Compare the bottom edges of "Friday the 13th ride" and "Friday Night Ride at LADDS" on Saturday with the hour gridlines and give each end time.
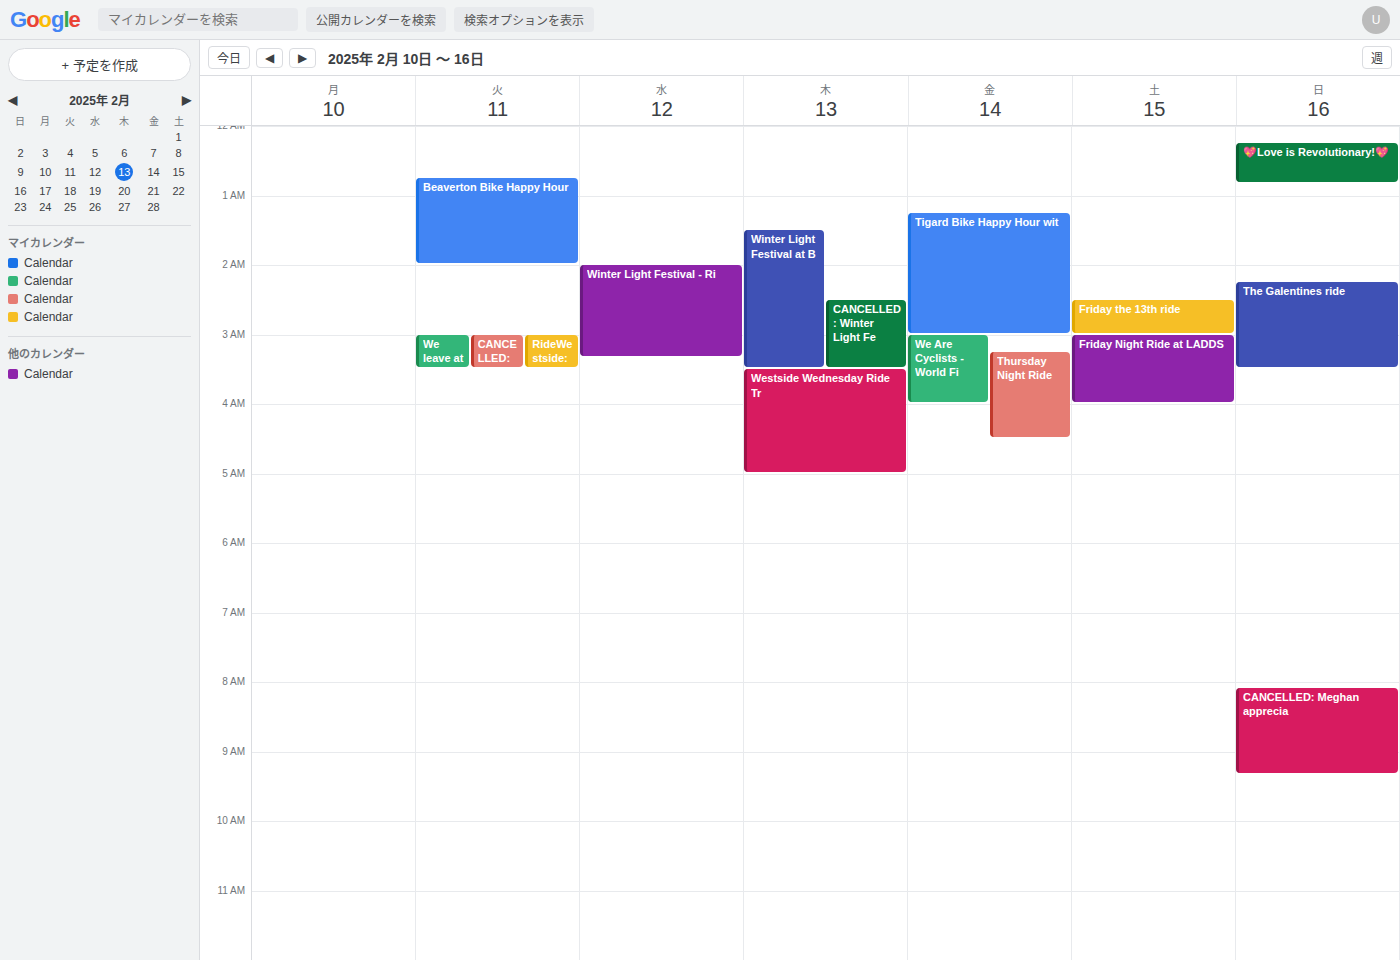
"Friday the 13th ride": 3:00 AM, exactly on the 3 AM line. "Friday Night Ride at LADDS": 4:00 AM, exactly on the 4 AM line.